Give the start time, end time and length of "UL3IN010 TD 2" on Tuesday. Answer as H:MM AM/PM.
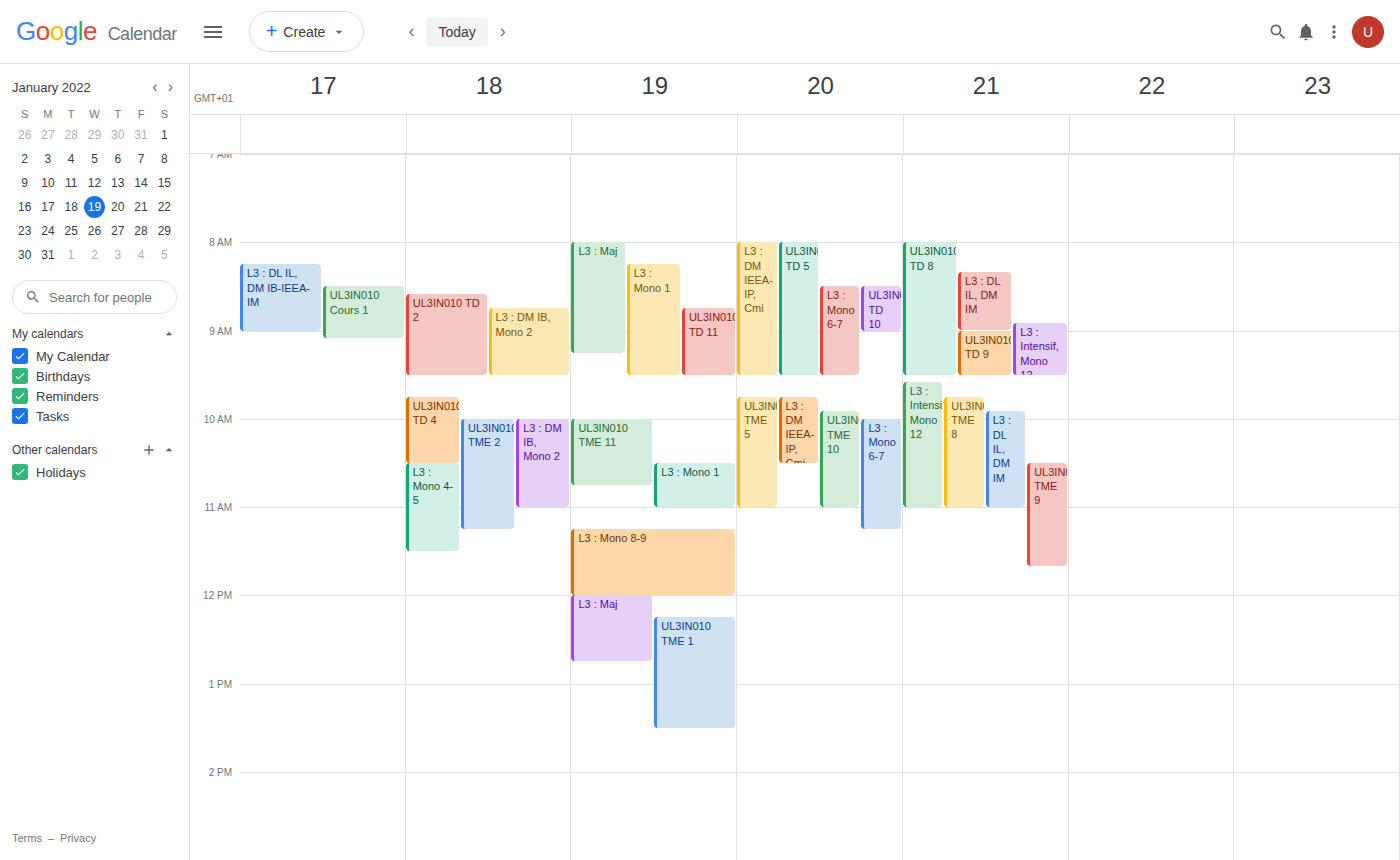
8:35 AM to 9:30 AM, 55 minutes